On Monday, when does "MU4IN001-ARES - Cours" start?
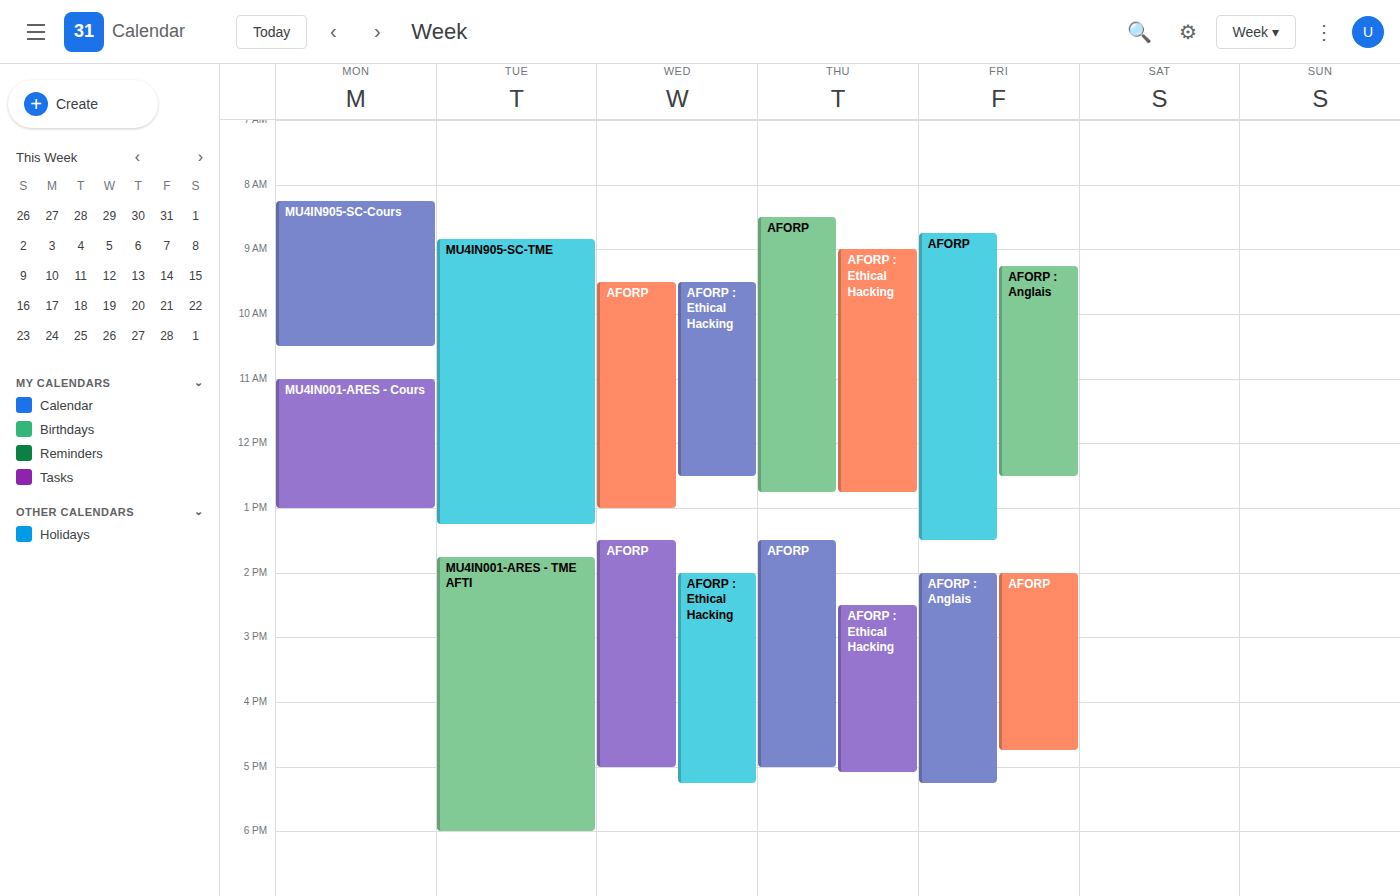
11:00 AM